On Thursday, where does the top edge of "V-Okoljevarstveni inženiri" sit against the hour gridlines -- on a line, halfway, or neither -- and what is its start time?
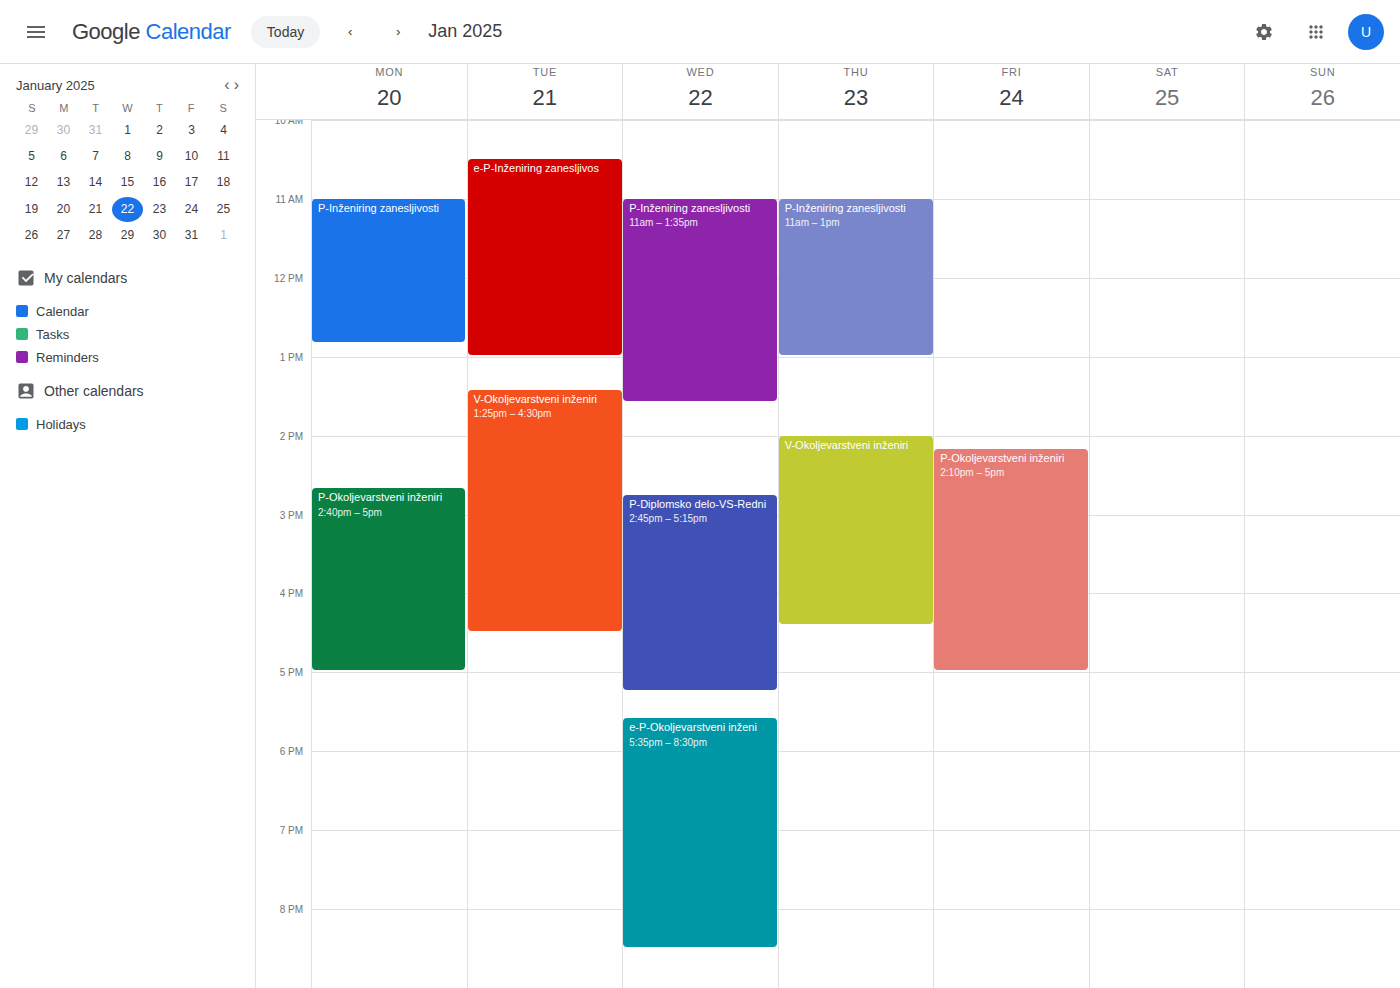
2:00 PM -- exactly on the 2 PM line.